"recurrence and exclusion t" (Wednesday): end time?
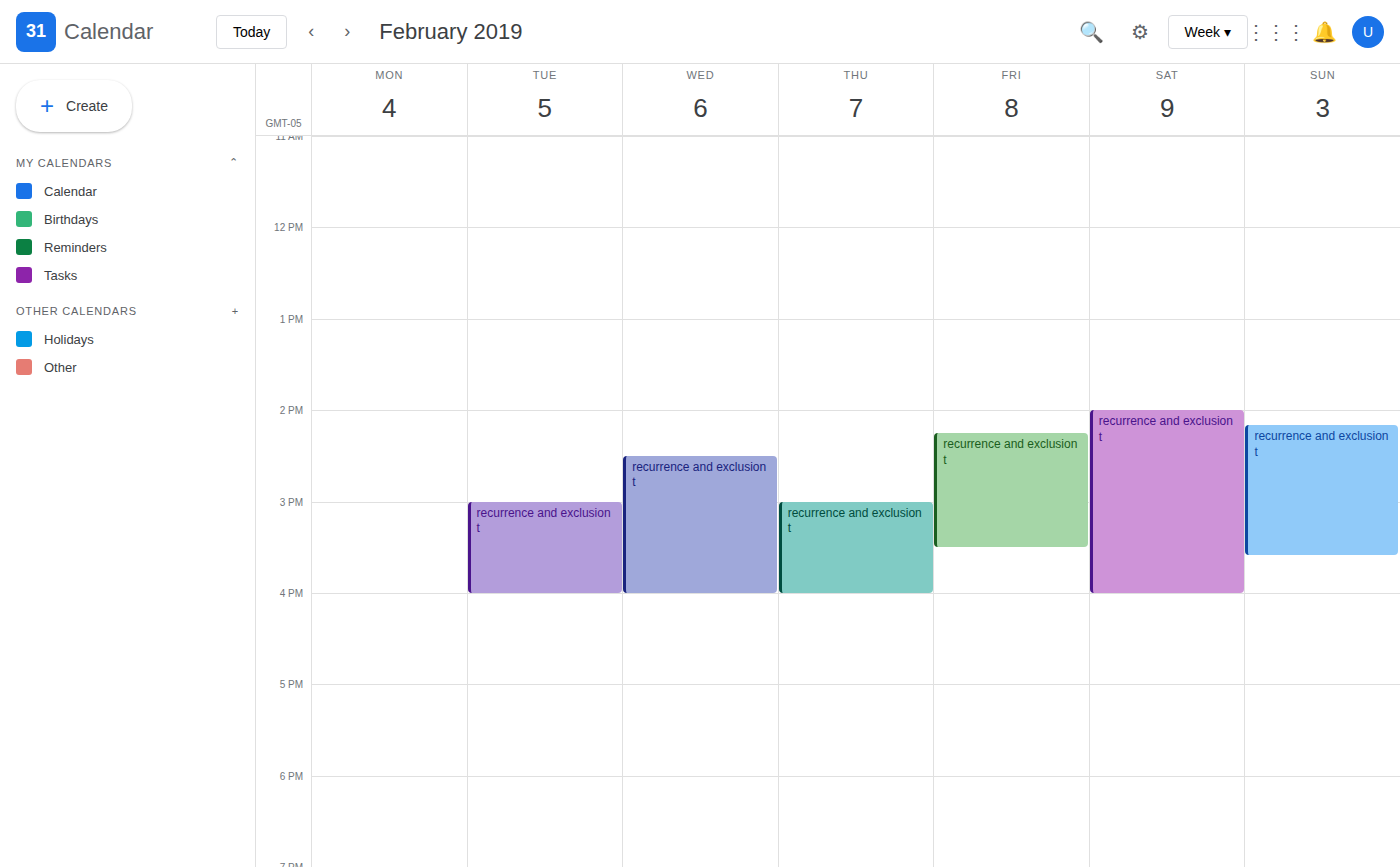
4:00 PM